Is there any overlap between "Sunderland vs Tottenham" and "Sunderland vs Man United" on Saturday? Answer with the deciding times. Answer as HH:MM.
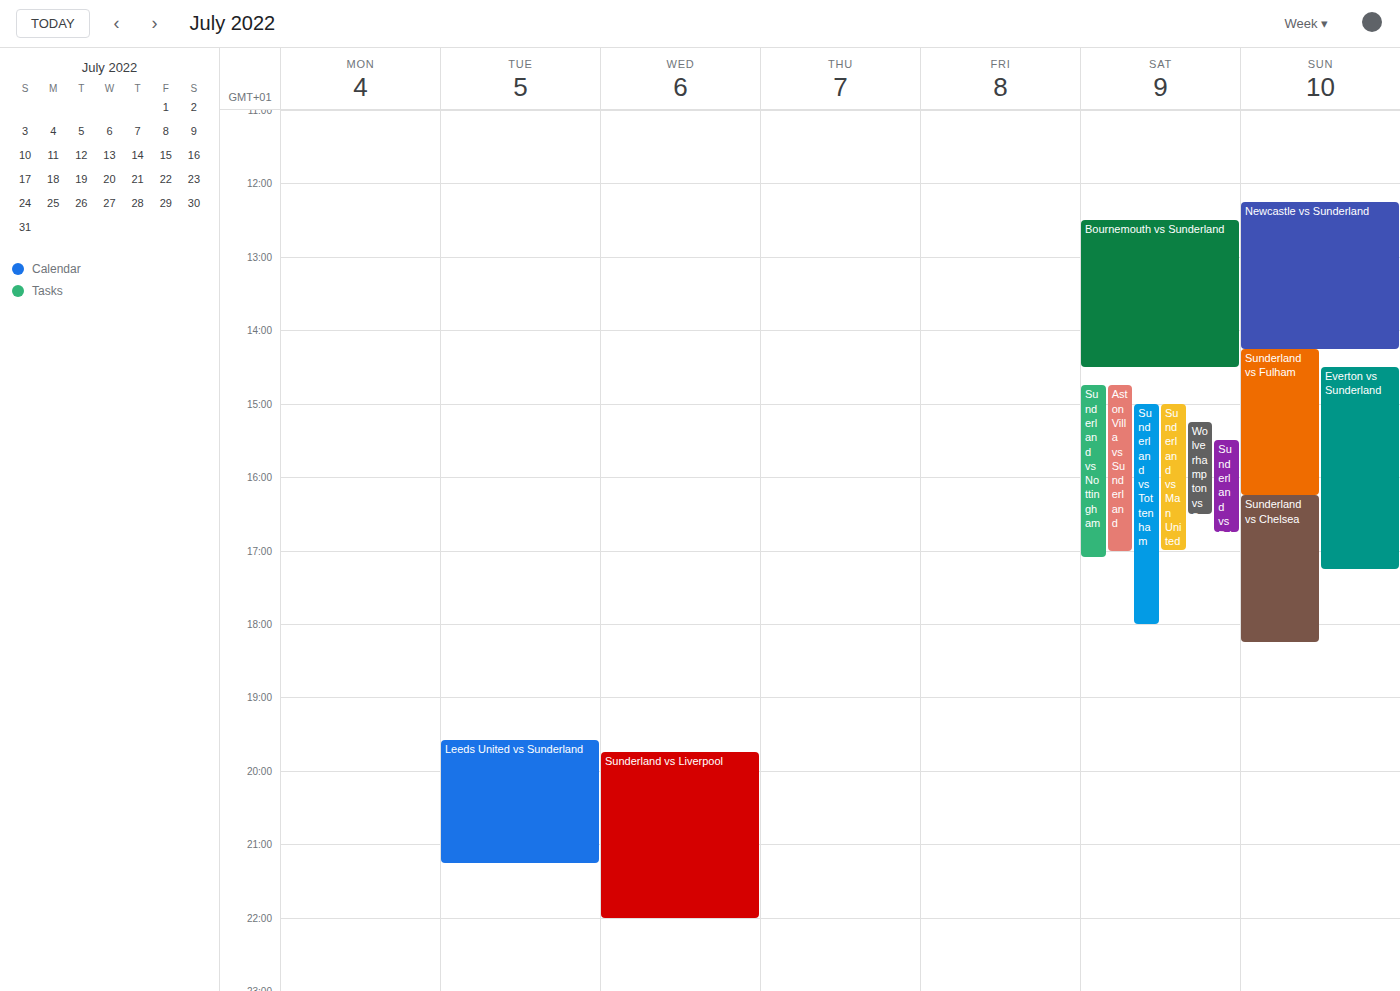
"Sunderland vs Man United" runs 15:00 to 17:00, inside "Sunderland vs Tottenham" -- they overlap.